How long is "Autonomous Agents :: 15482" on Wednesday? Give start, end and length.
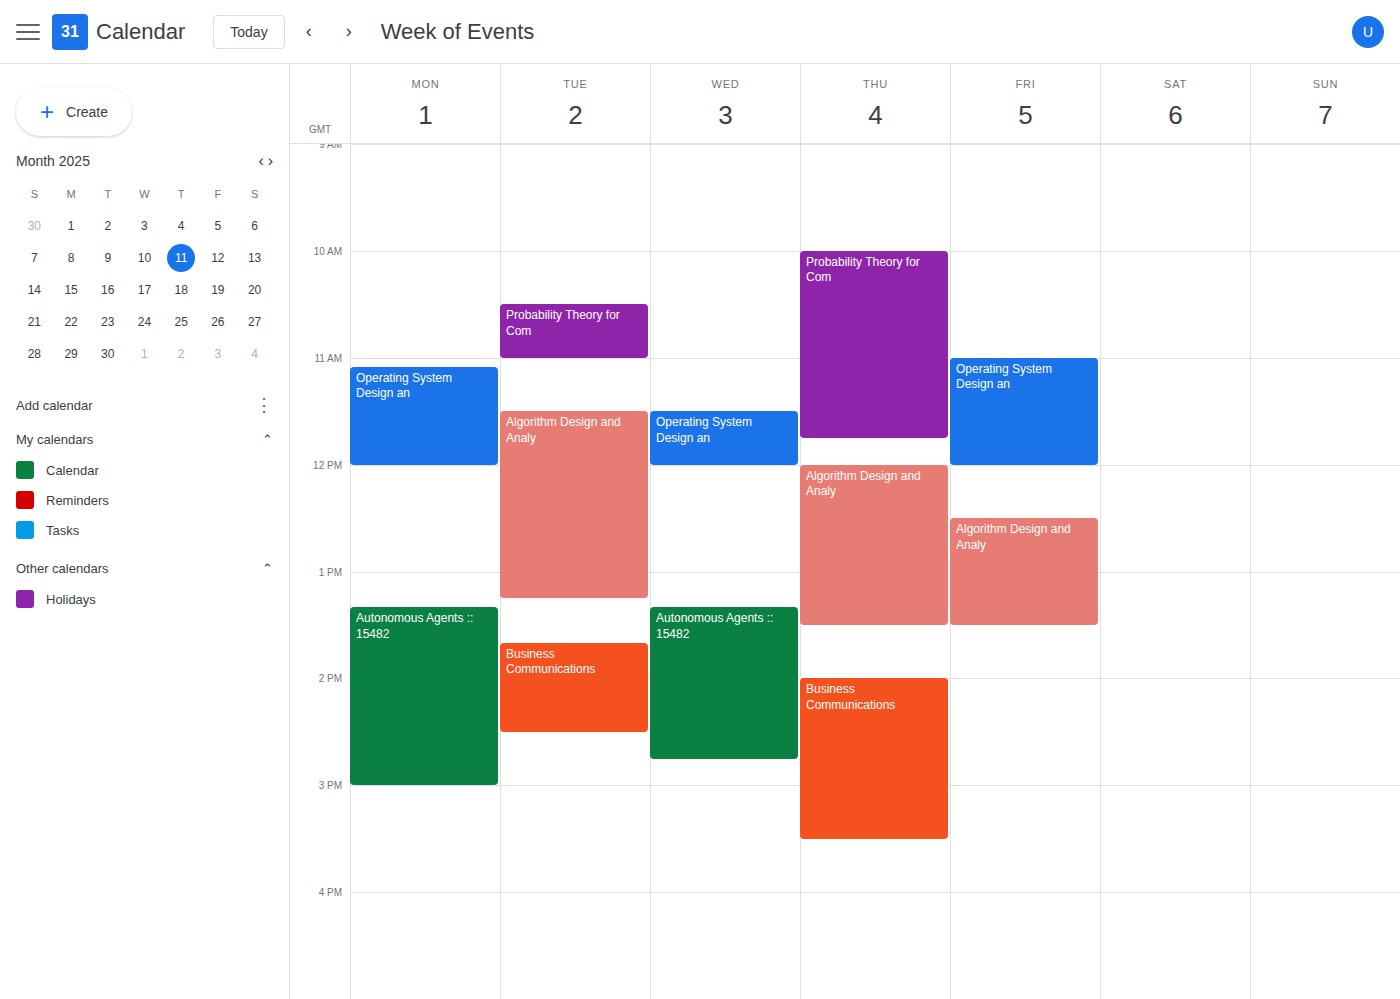
1:20 PM to 2:45 PM, 1 hour 25 minutes